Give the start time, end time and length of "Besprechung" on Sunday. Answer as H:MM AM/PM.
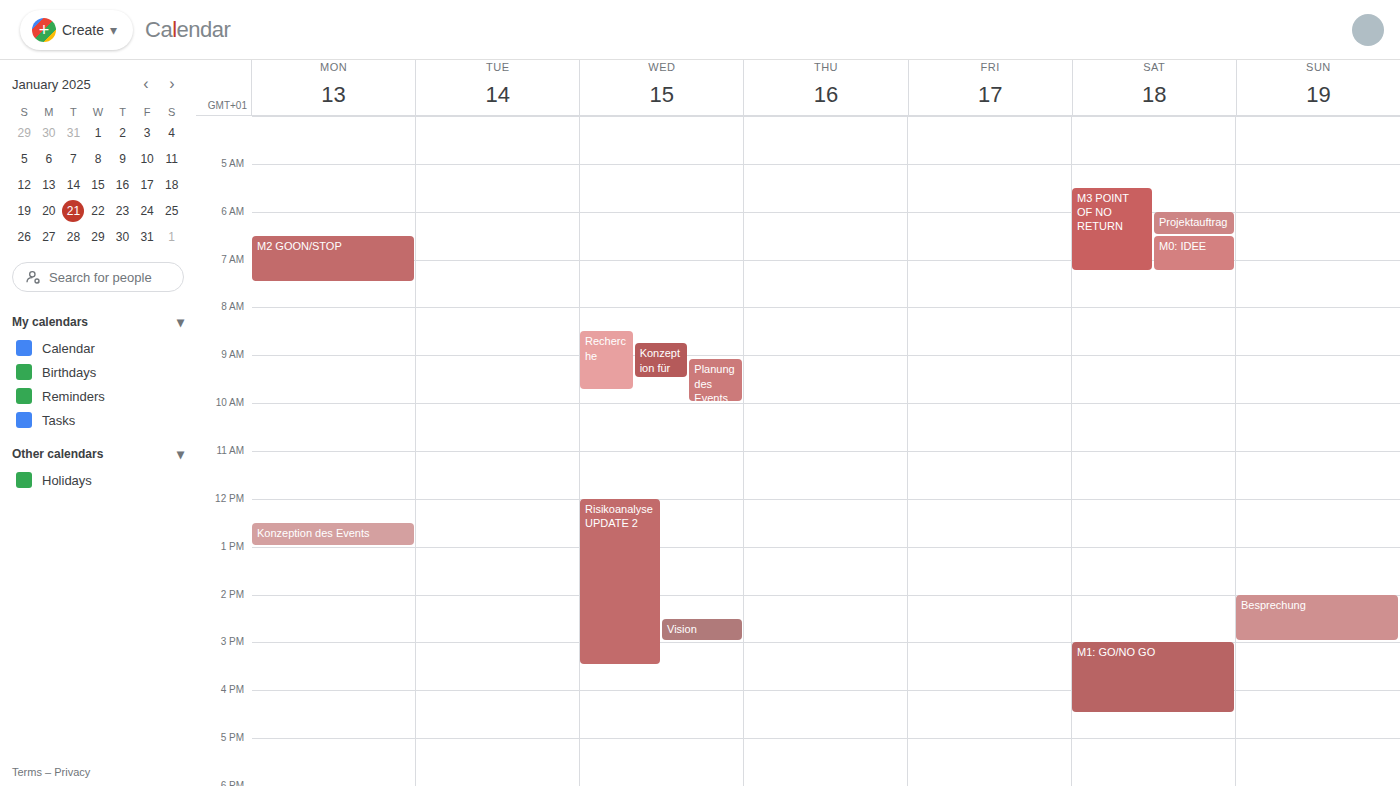
2:00 PM to 3:00 PM, 1 hour